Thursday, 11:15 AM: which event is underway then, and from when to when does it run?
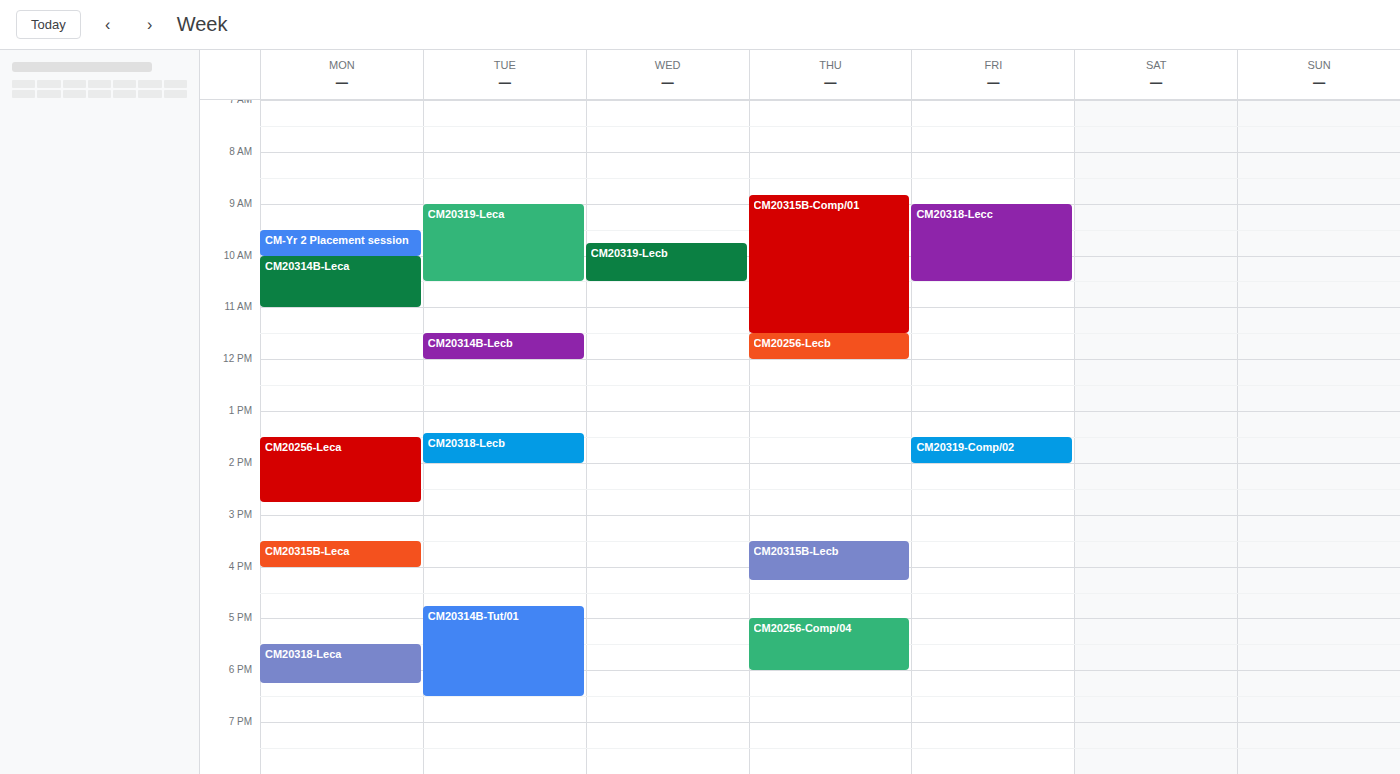
"CM20315B-Comp/01", 8:50 AM to 11:30 AM